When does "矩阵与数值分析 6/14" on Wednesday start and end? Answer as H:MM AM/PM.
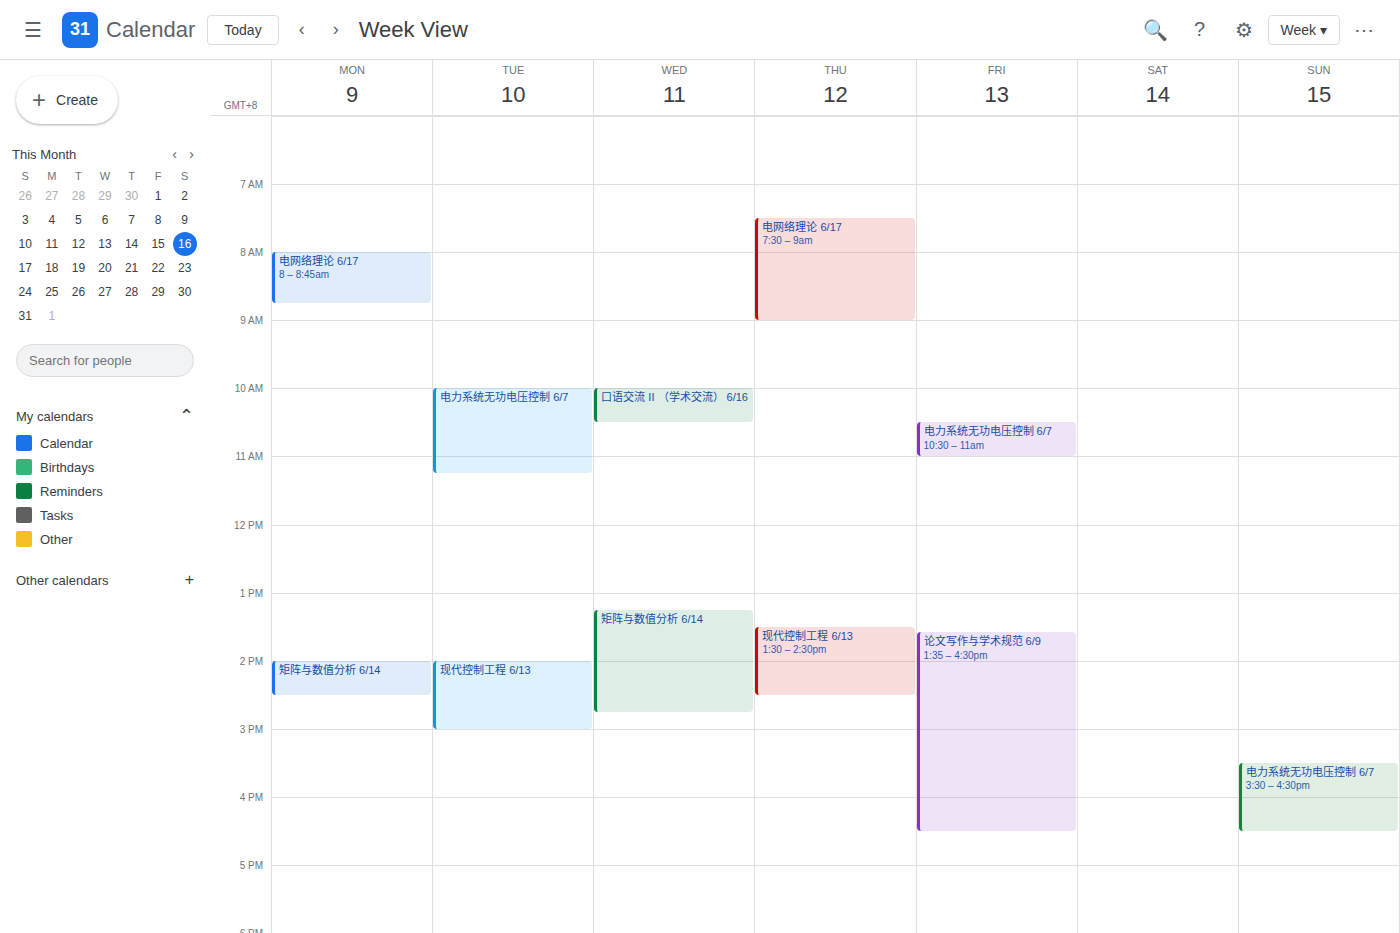
1:15 PM to 2:45 PM